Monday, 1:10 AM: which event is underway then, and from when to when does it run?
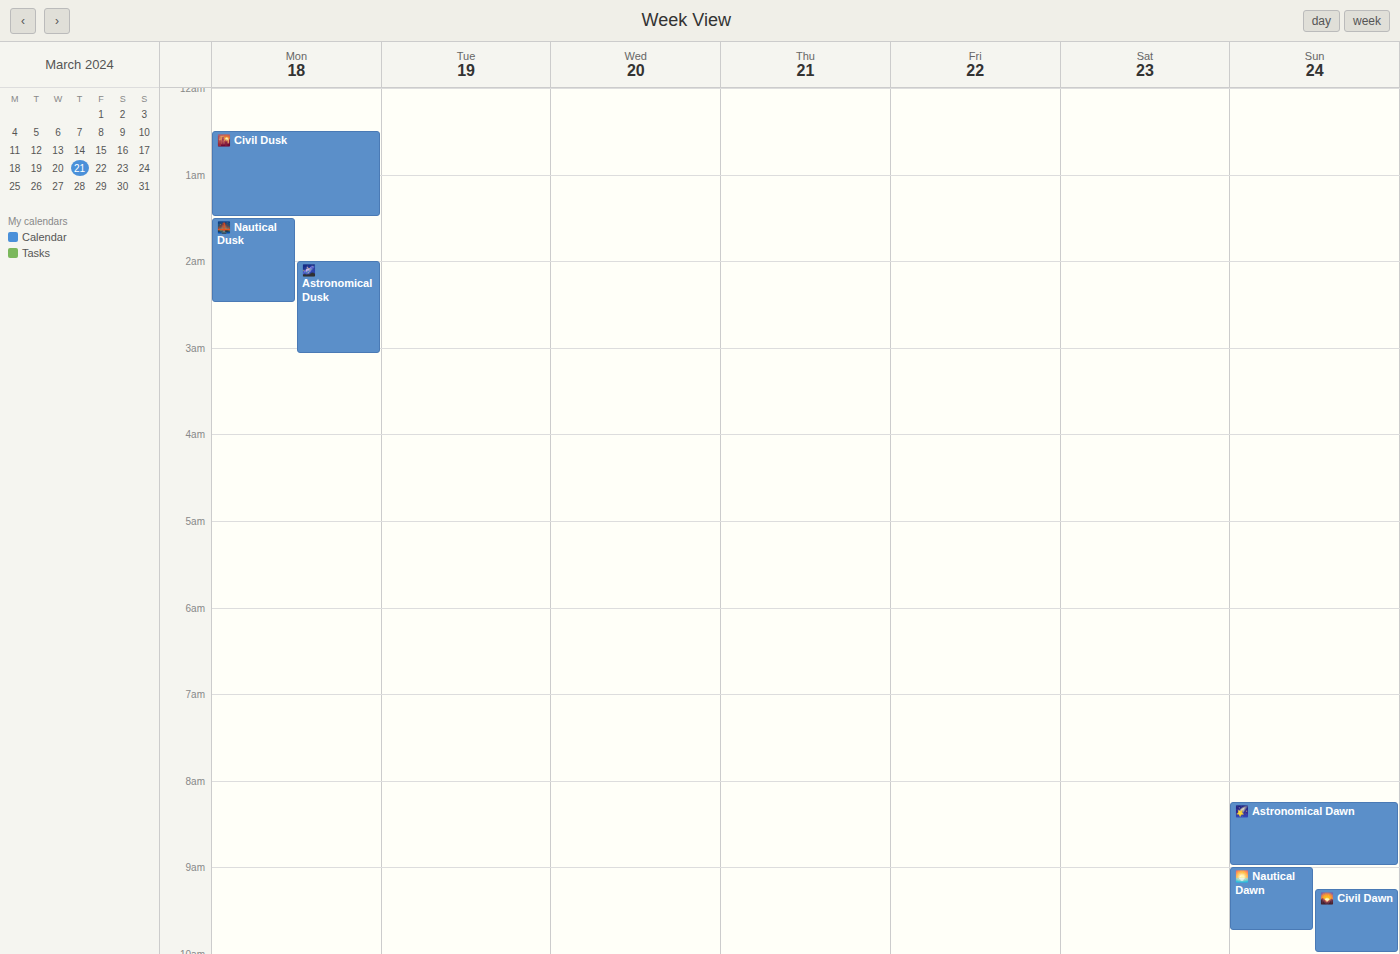
"🌇 Civil Dusk", 12:30 AM to 1:30 AM